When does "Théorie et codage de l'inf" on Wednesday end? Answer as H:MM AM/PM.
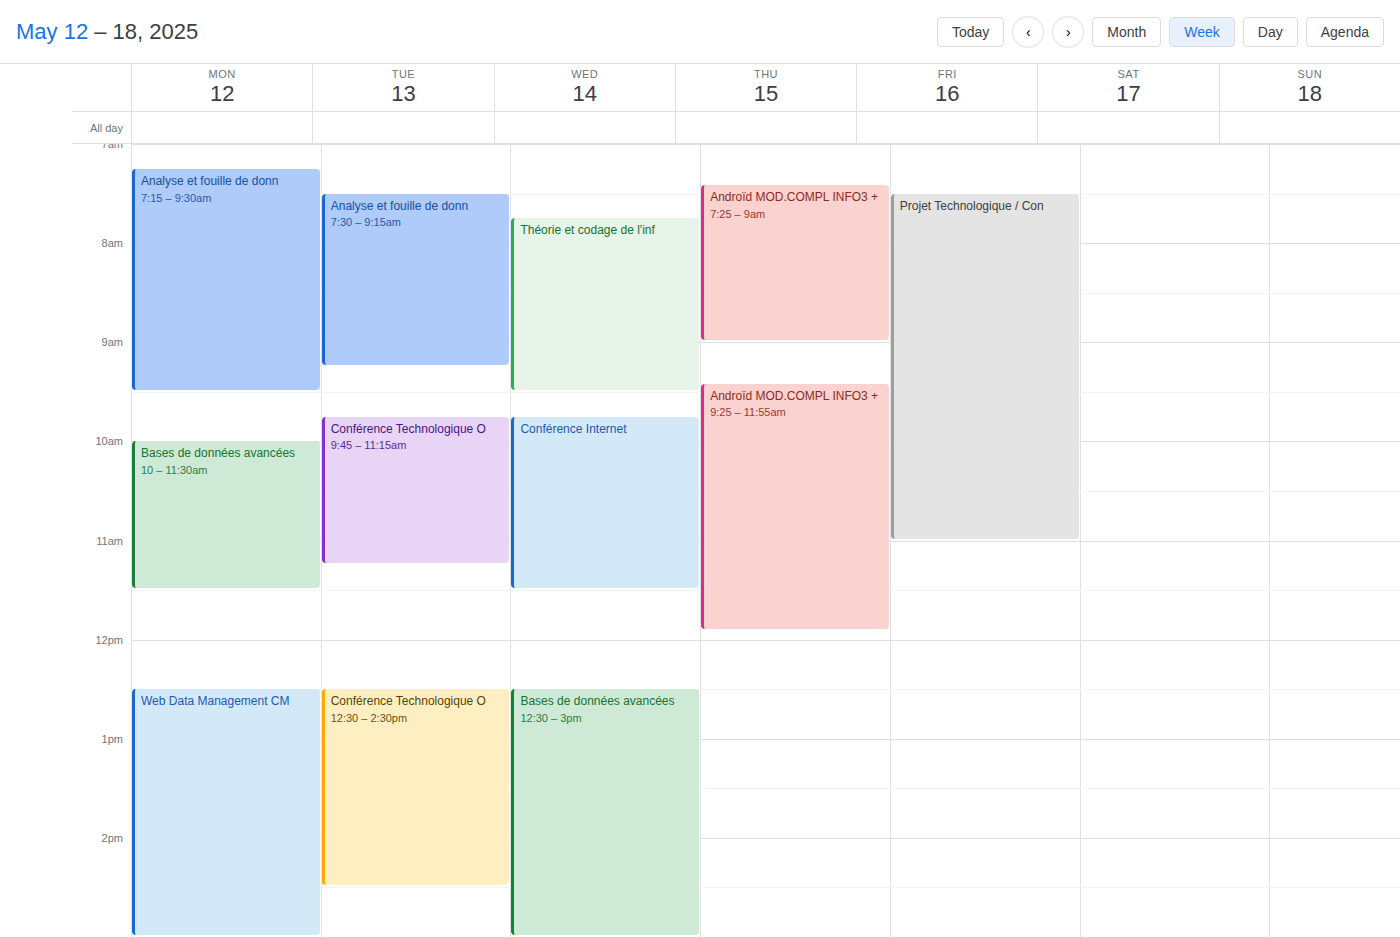
9:30 AM